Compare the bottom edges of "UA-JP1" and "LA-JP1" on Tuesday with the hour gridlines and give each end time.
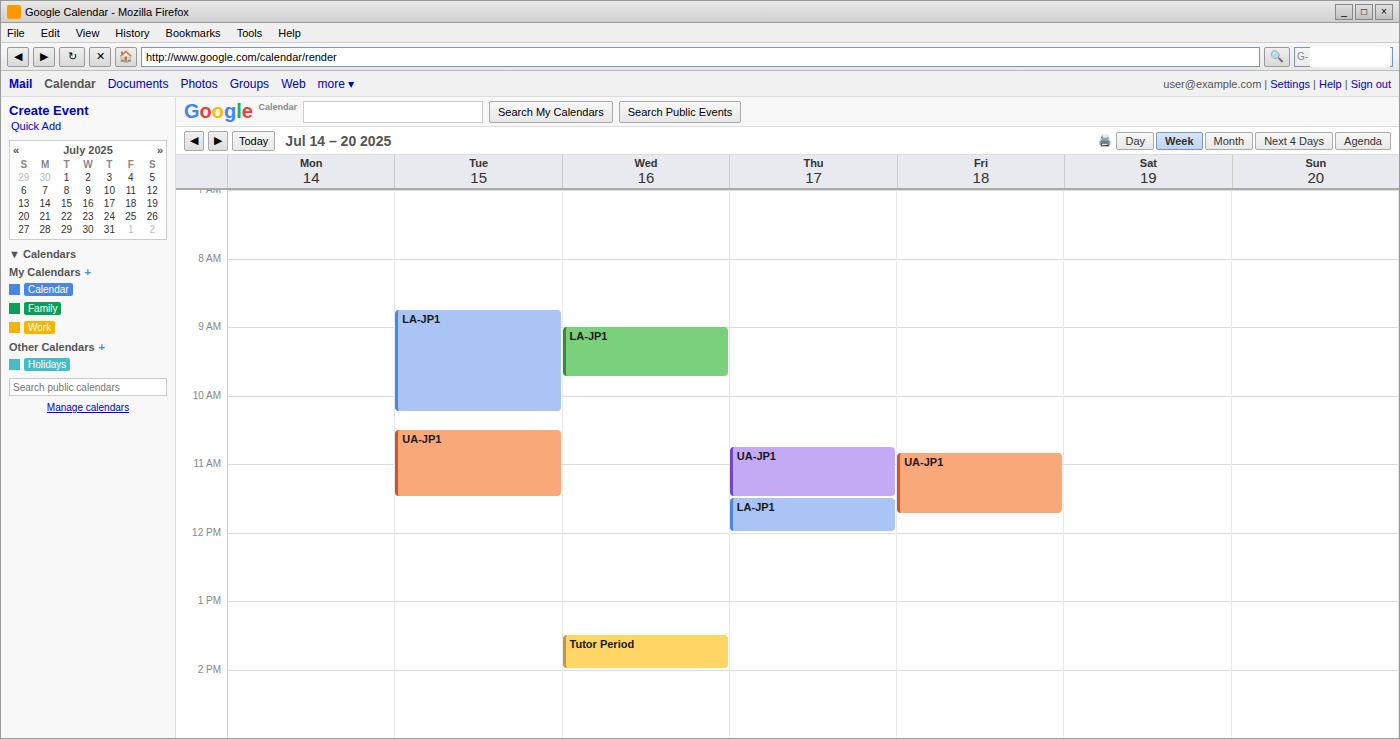
"UA-JP1": 11:30, halfway between the 11:00 and 12:00 lines. "LA-JP1": 10:15, neither: a quarter of the way from the 10:00 line to the 11:00 line.